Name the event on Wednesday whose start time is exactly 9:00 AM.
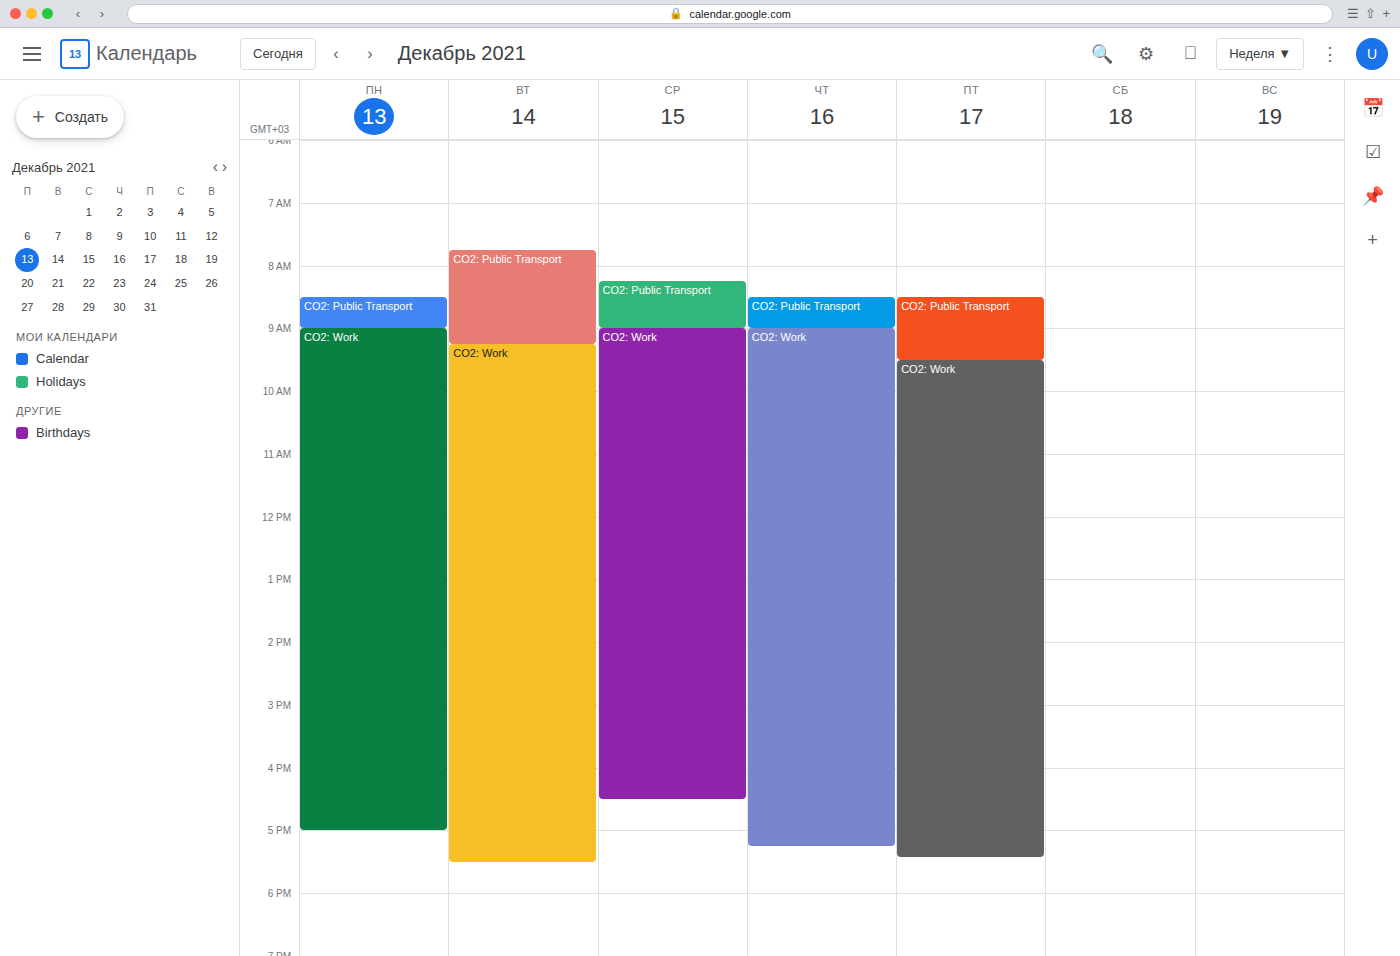
"CO2: Work"